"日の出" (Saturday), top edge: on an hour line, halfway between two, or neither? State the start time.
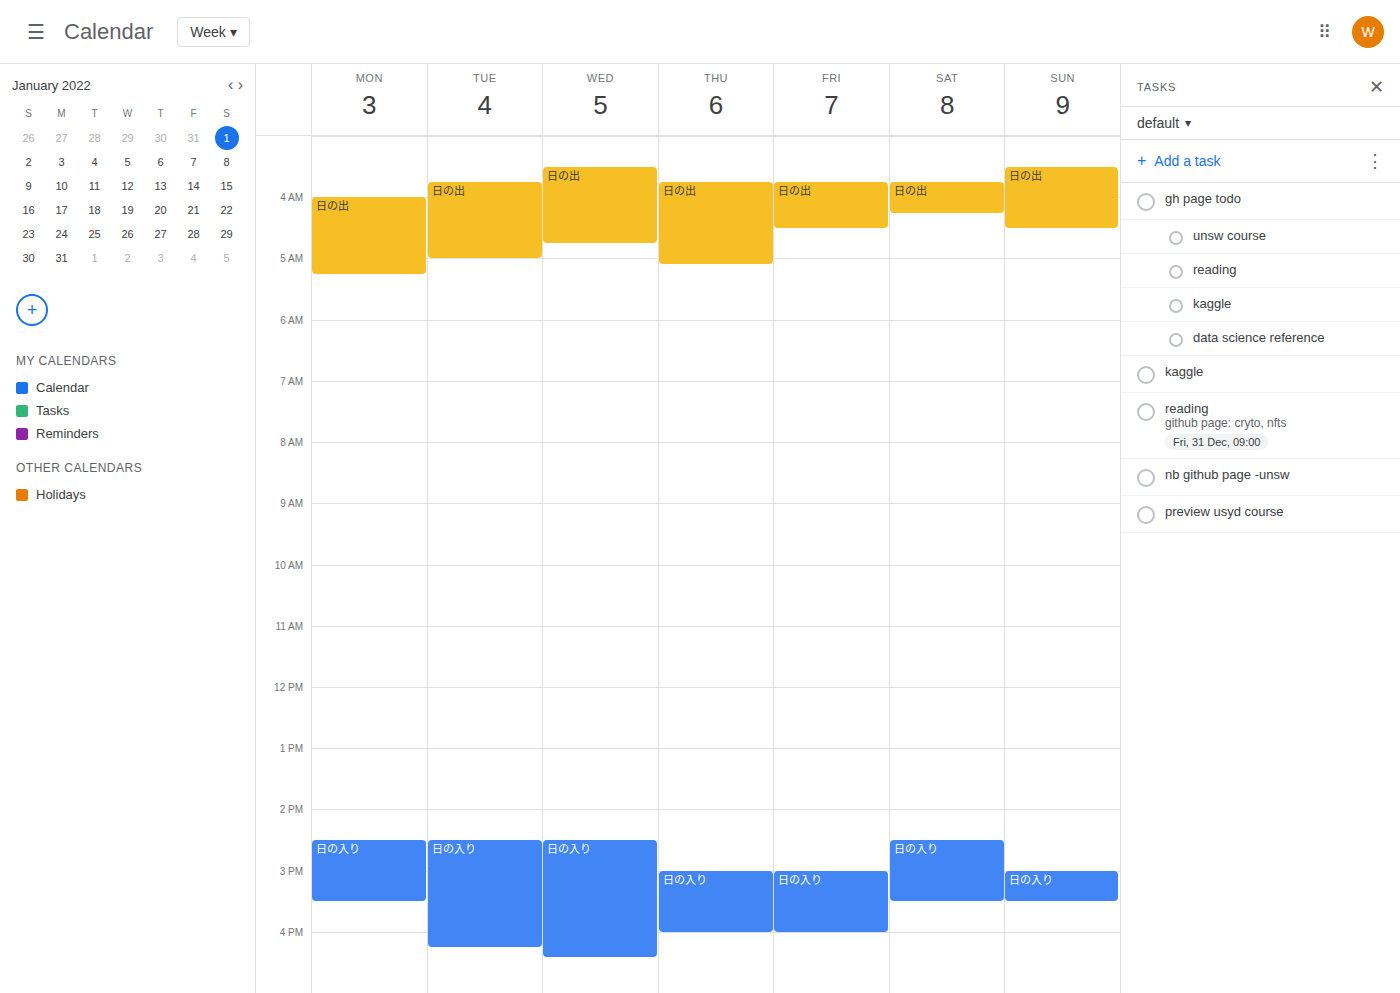
3:45 AM -- neither: three quarters of the way from the 3 AM line to the 4 AM line.